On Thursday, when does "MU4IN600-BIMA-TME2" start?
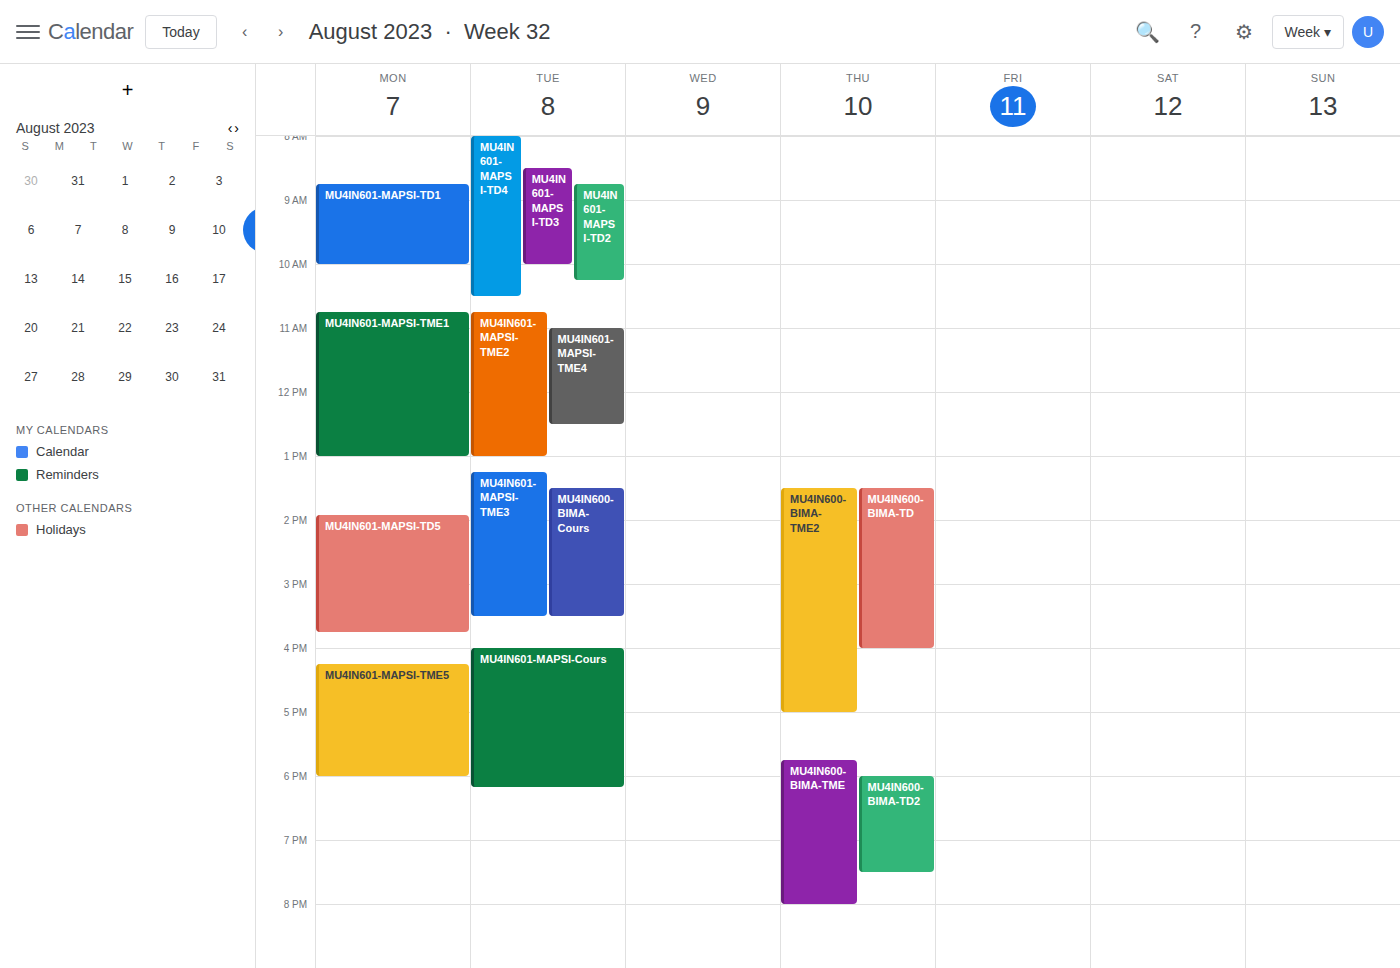
1:30 PM